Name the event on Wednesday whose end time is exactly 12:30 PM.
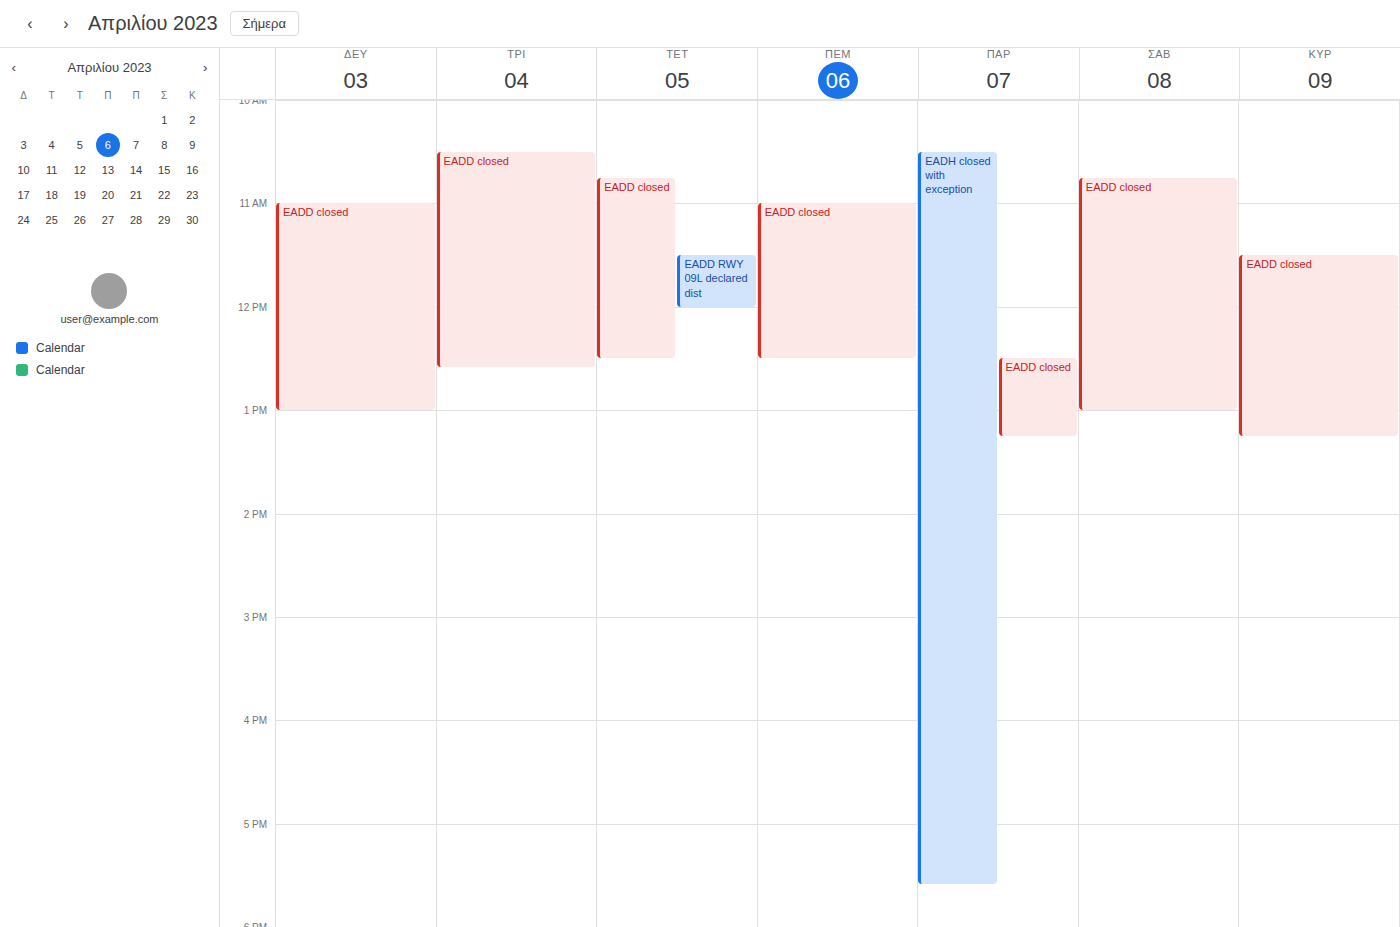
"EADD closed"